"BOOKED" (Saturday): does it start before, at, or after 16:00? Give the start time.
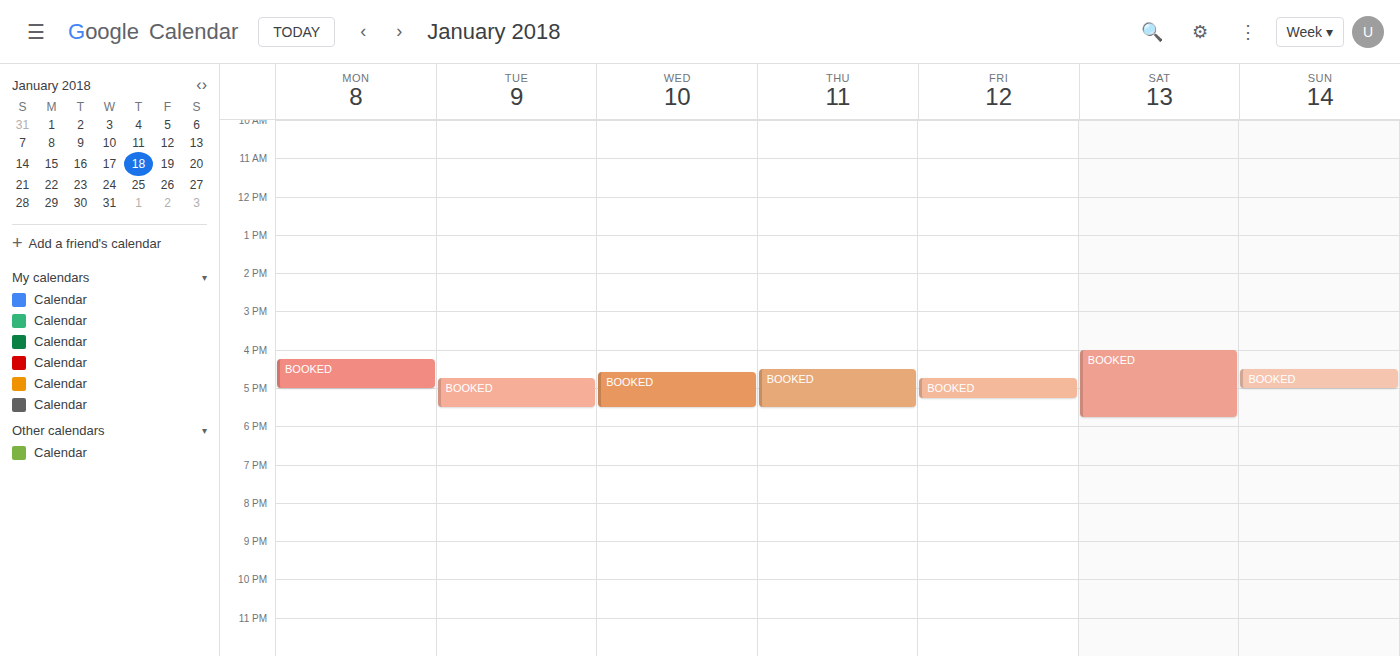
16:00 -- exactly at 16:00, on the 16:00 line.